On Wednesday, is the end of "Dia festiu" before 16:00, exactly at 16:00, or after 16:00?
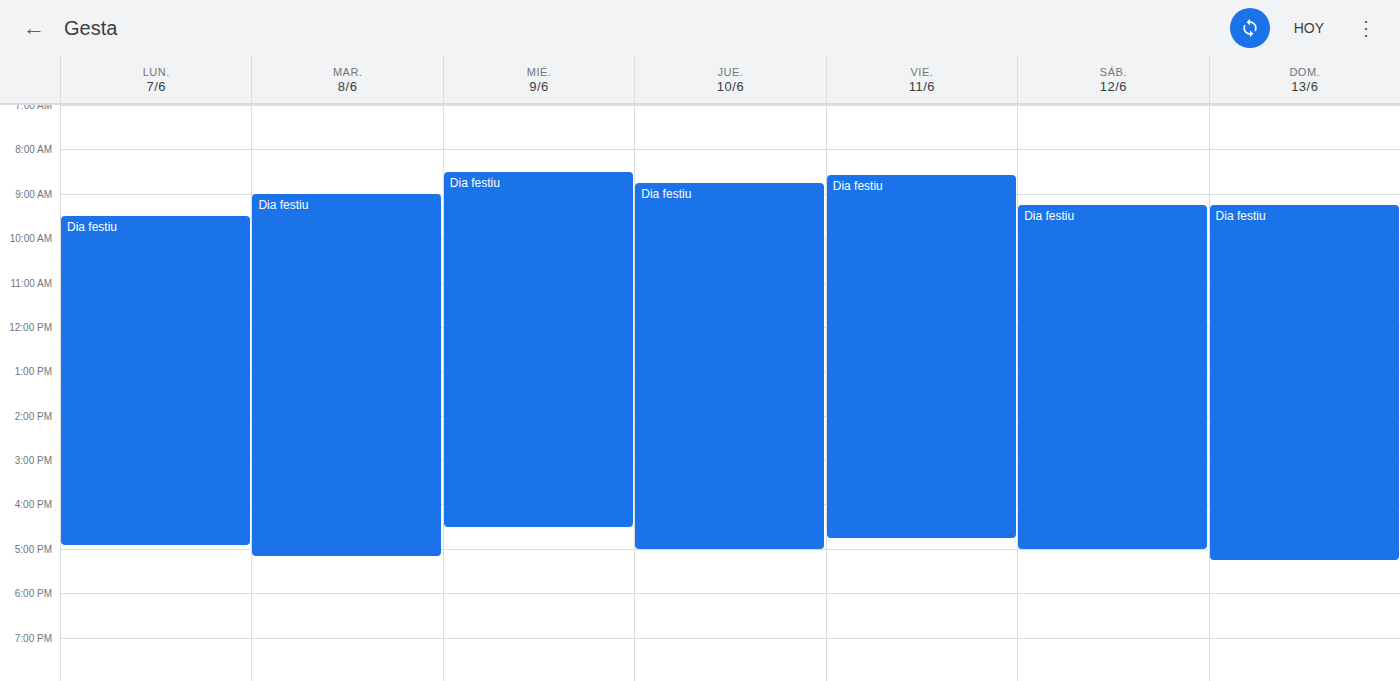
16:30 -- after 16:00, 30 minutes below the 16:00 line.